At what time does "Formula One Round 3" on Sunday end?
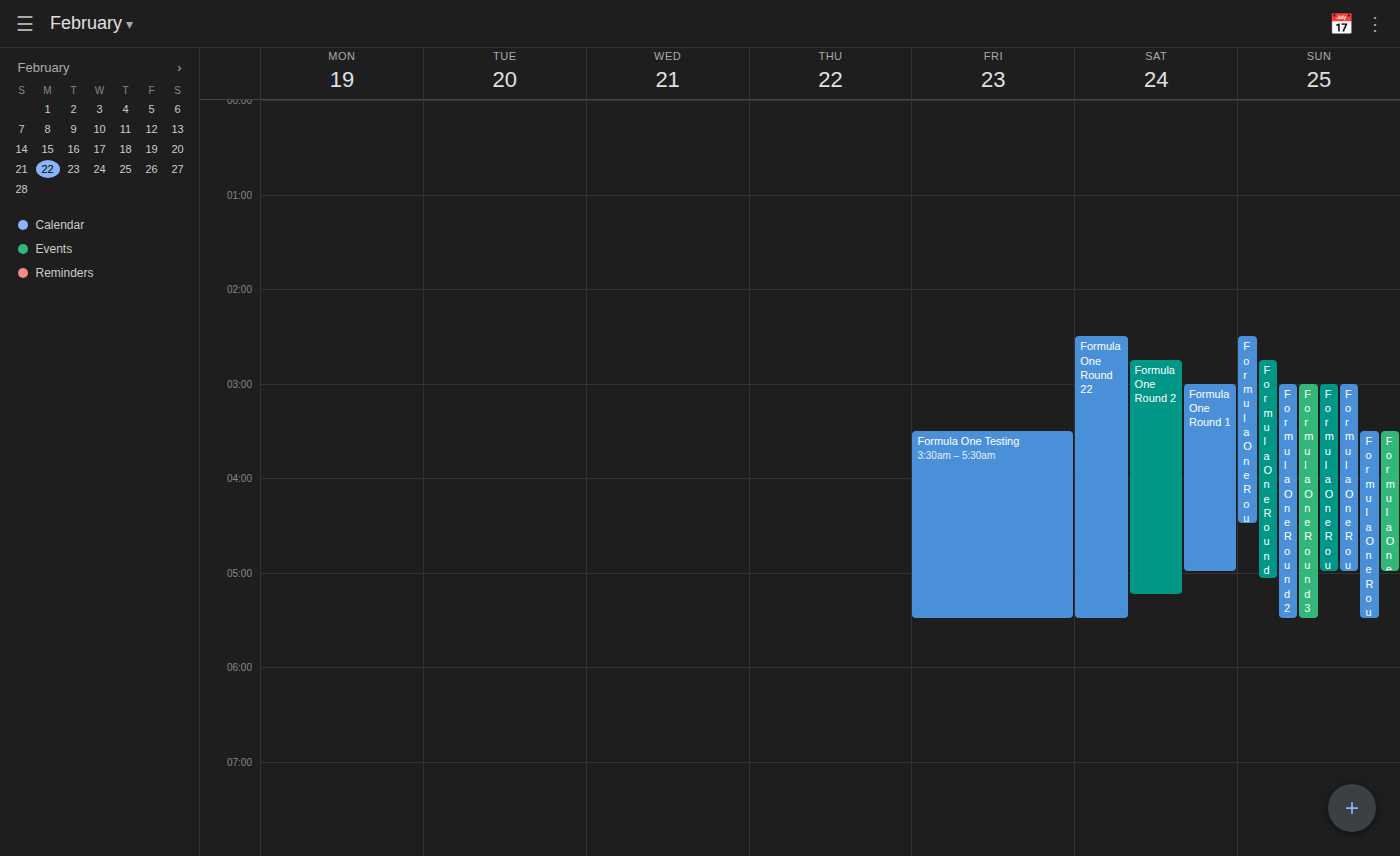
5:30 AM